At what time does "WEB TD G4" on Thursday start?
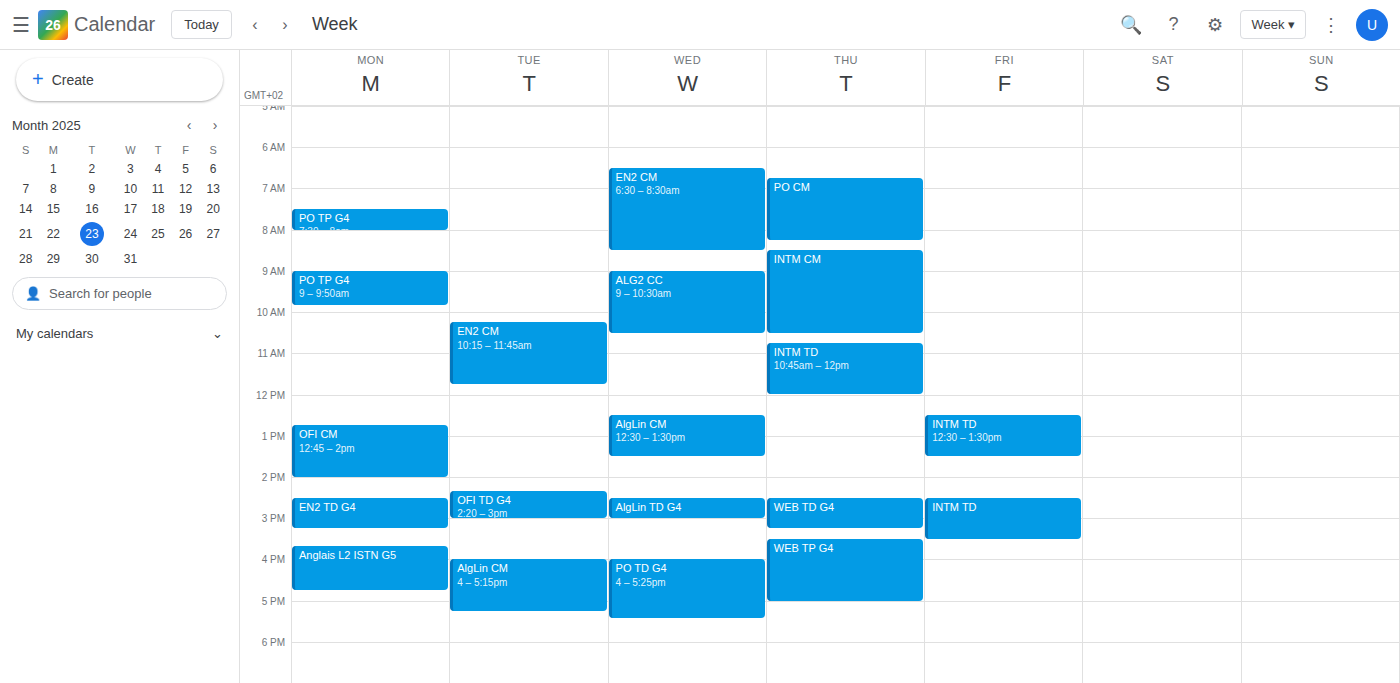
2:30 PM